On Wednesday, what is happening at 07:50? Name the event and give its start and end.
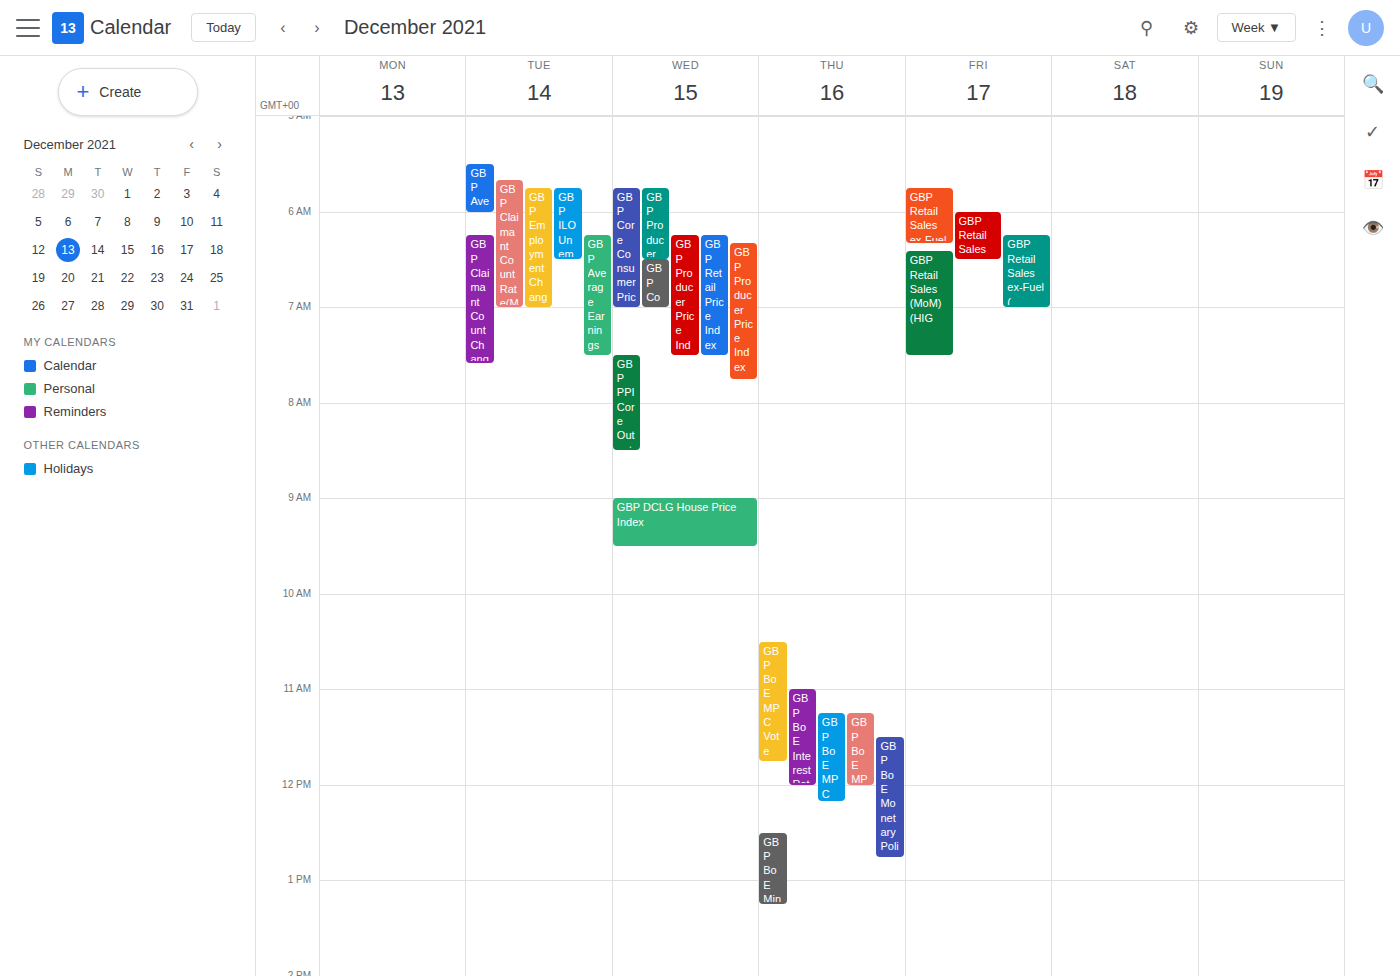
"GBP PPI Core Output (MoM)", 07:30 to 08:30